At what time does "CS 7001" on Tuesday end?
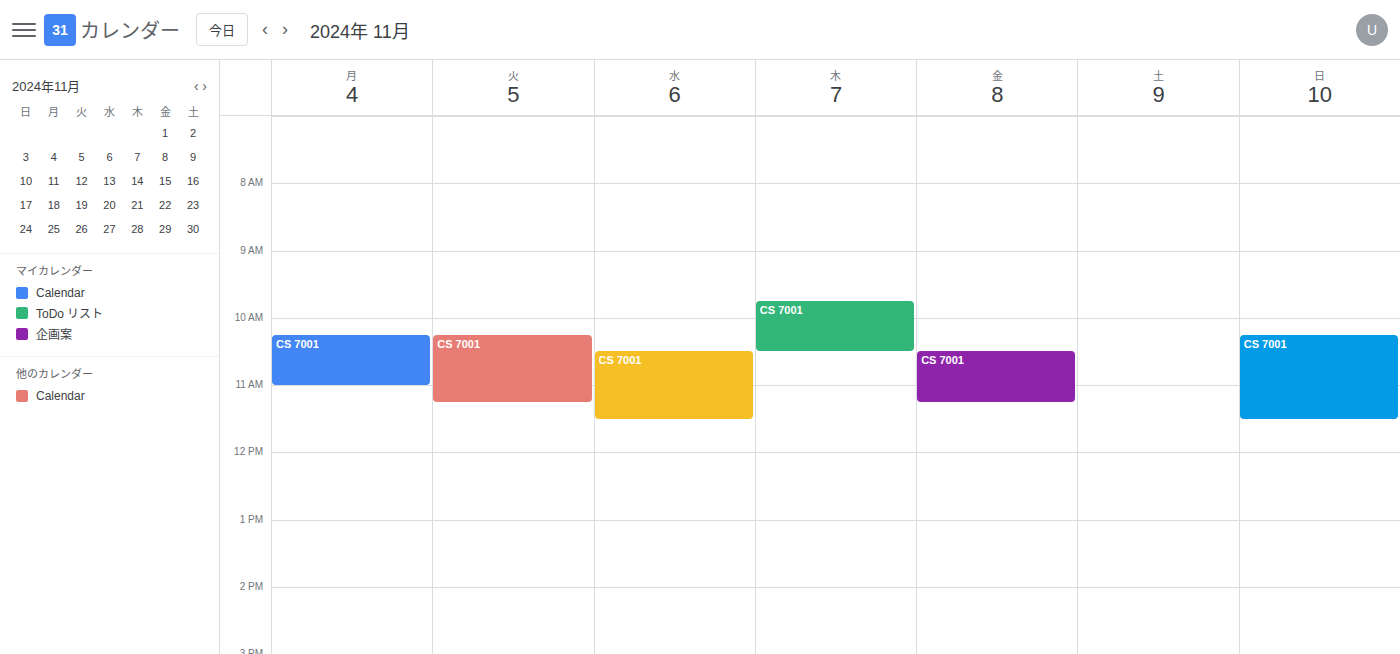
11:15 AM